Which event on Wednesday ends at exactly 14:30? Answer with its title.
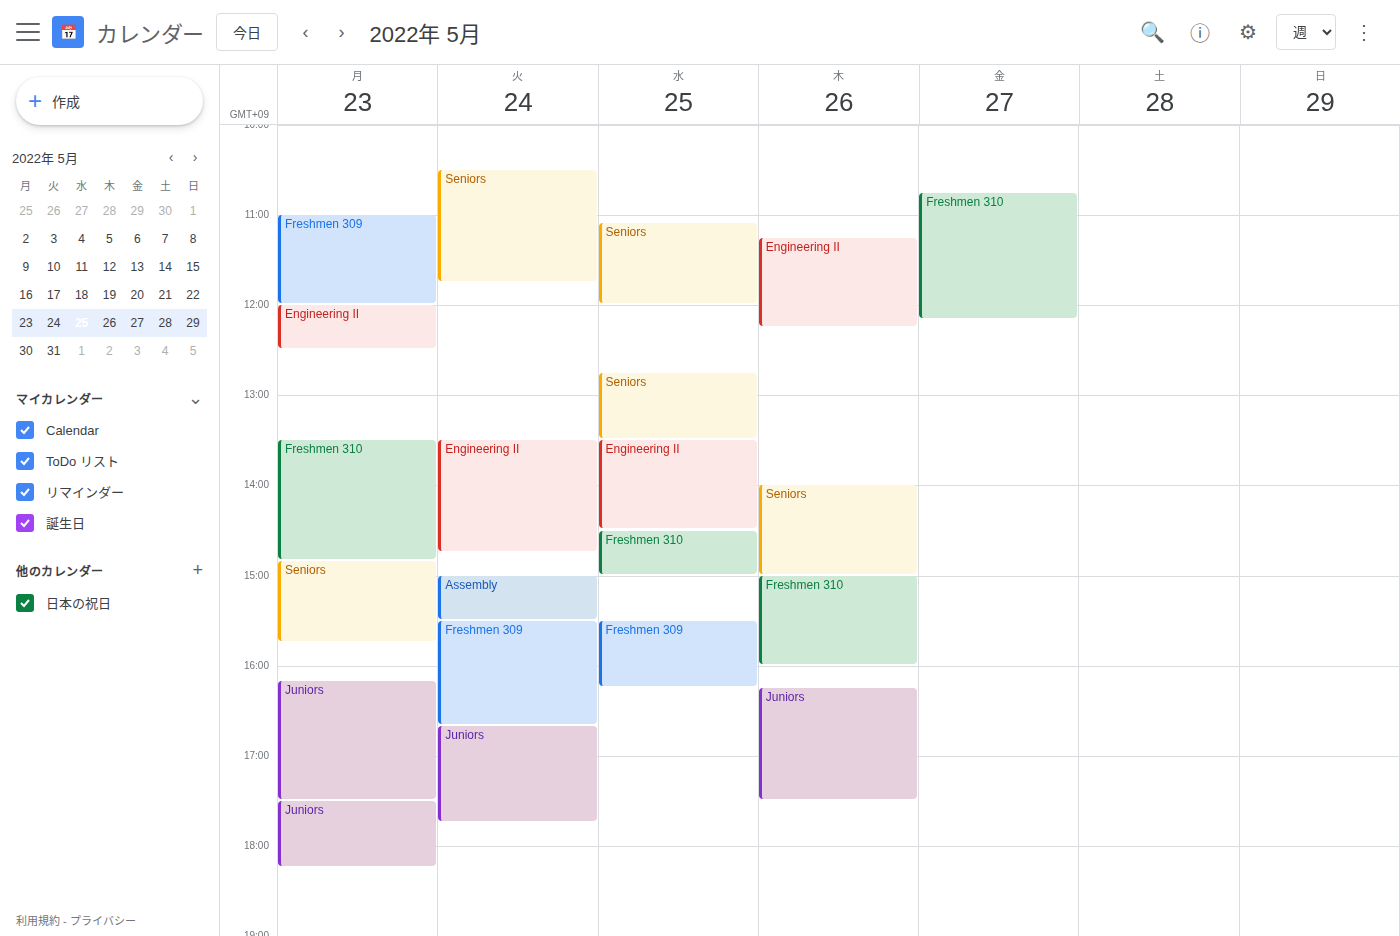
"Engineering II"